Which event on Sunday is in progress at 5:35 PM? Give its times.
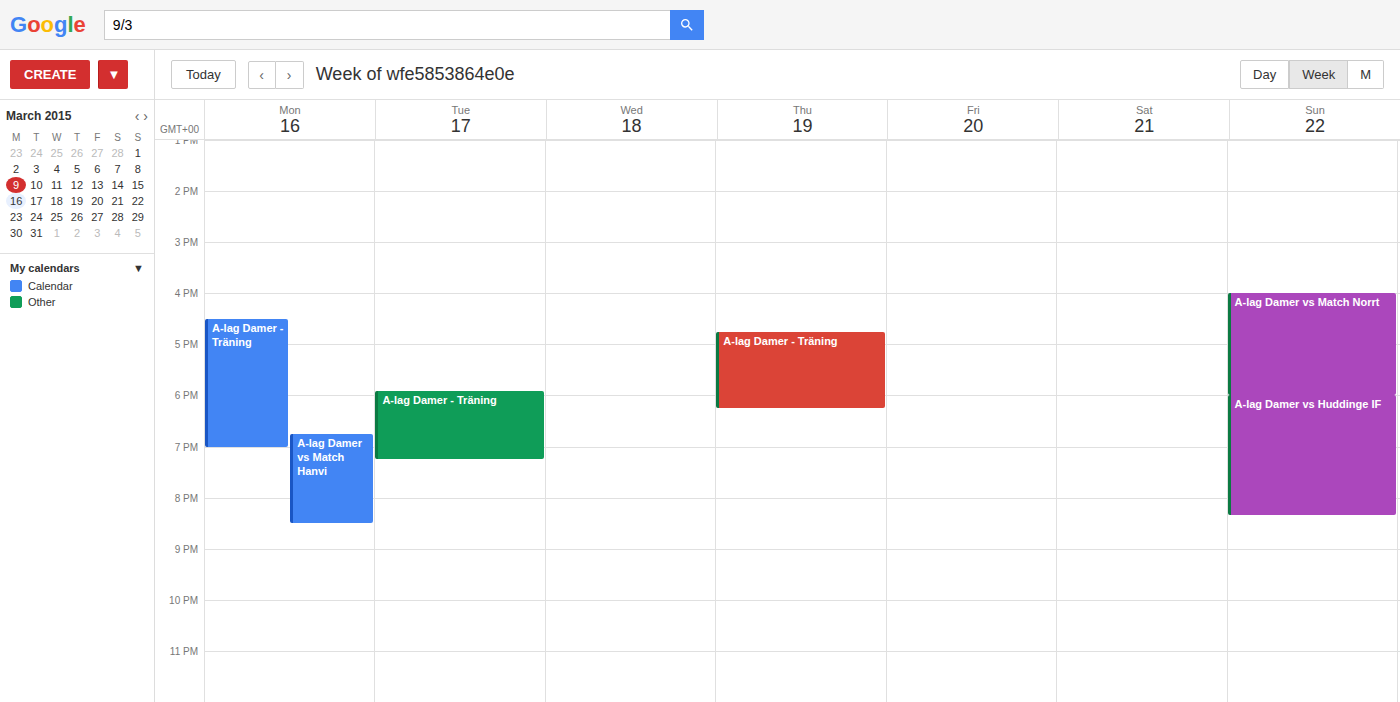
"A-lag Damer vs Match Norrt", 4:00 PM to 6:00 PM